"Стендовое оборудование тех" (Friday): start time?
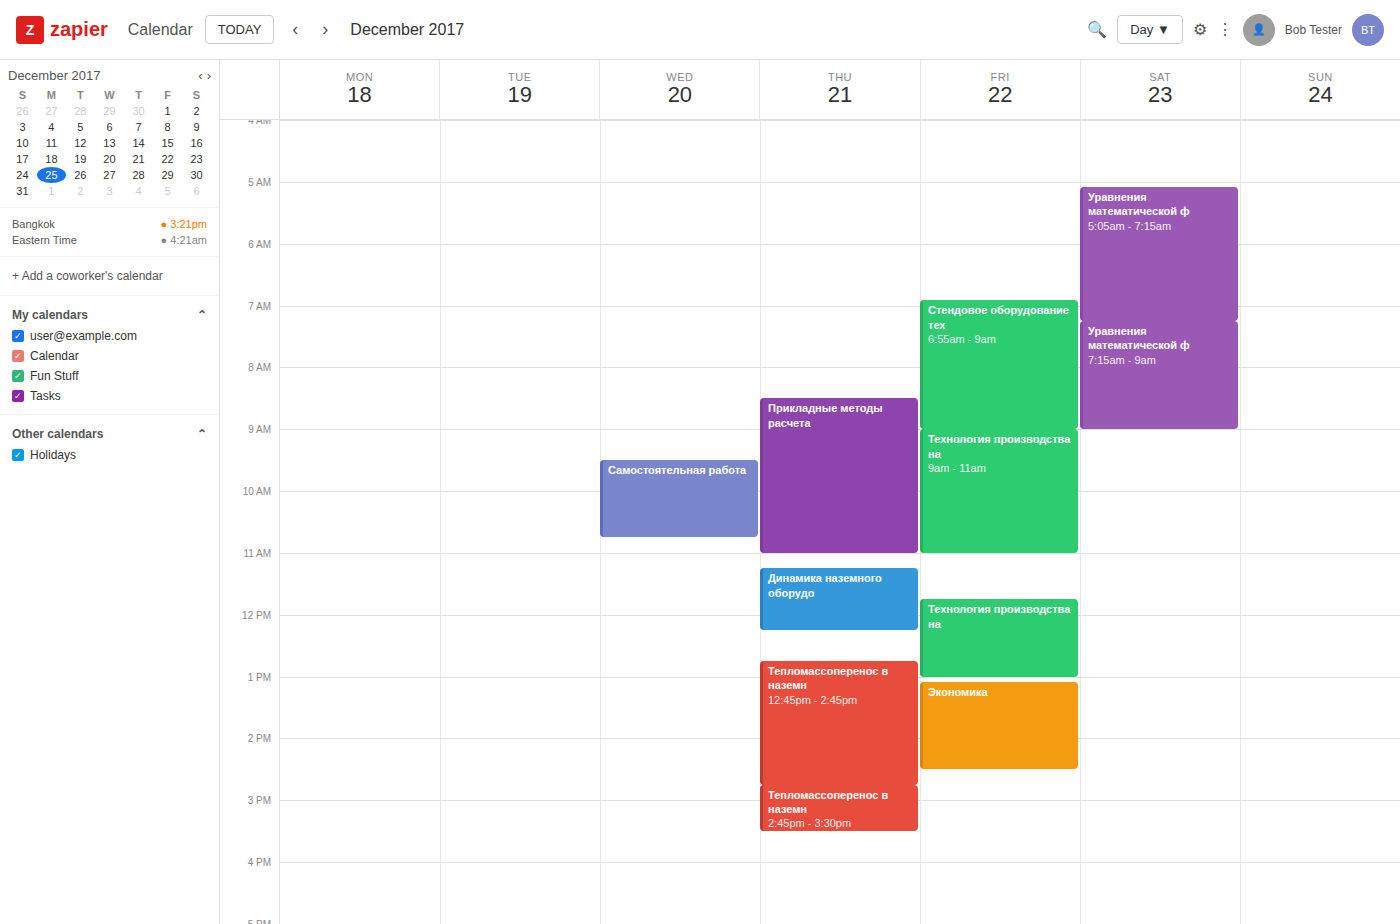
6:55 AM